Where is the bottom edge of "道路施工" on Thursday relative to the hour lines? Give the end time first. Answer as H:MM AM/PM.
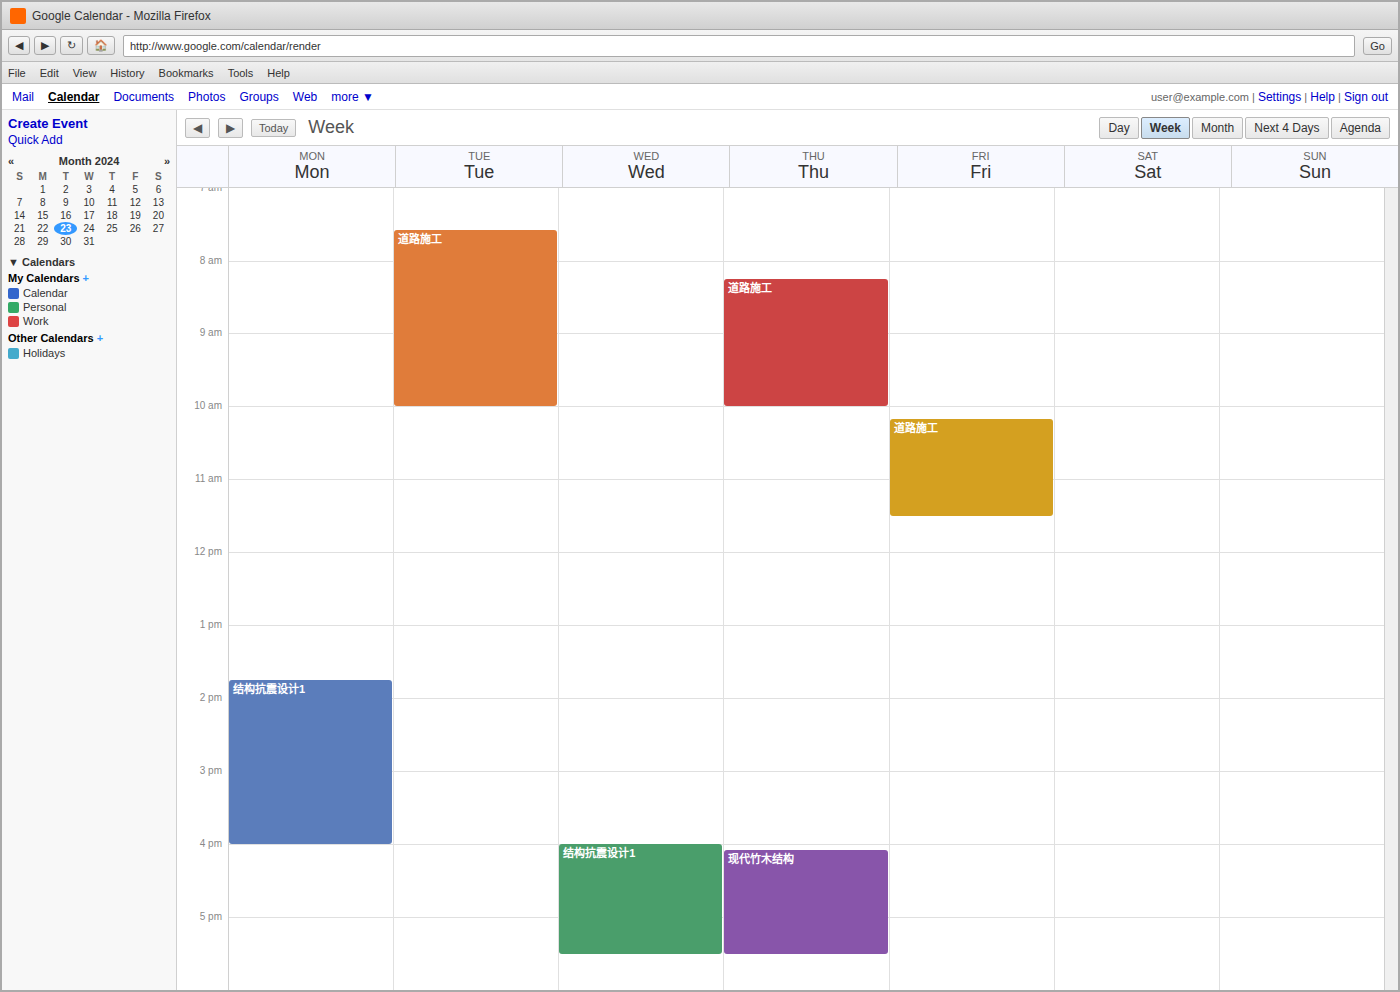
10:00 AM -- exactly on the 10 AM line.